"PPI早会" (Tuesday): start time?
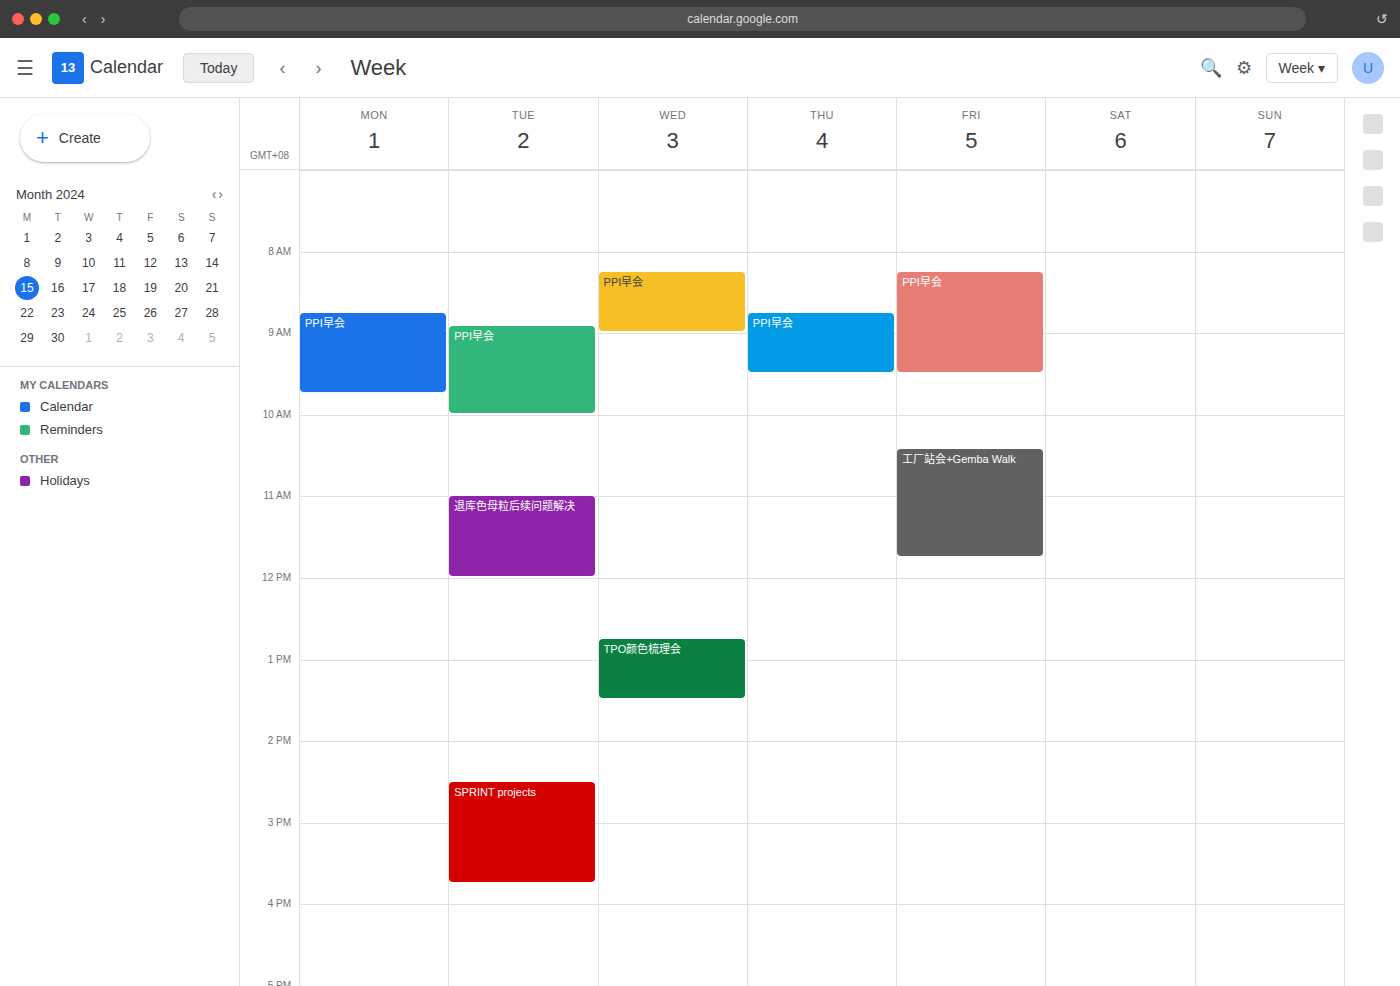
8:55 AM